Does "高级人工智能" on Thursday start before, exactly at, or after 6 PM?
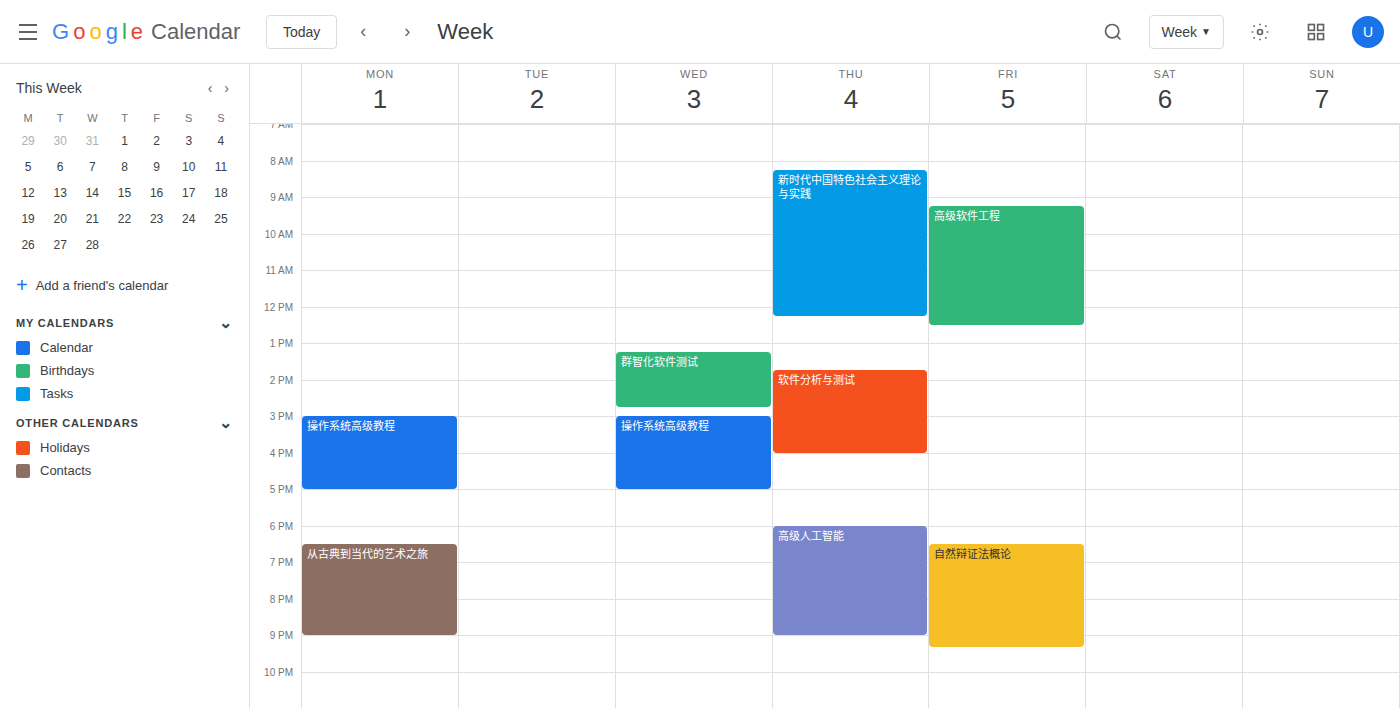
6:00 PM -- exactly at 6 PM, on the 6 PM line.